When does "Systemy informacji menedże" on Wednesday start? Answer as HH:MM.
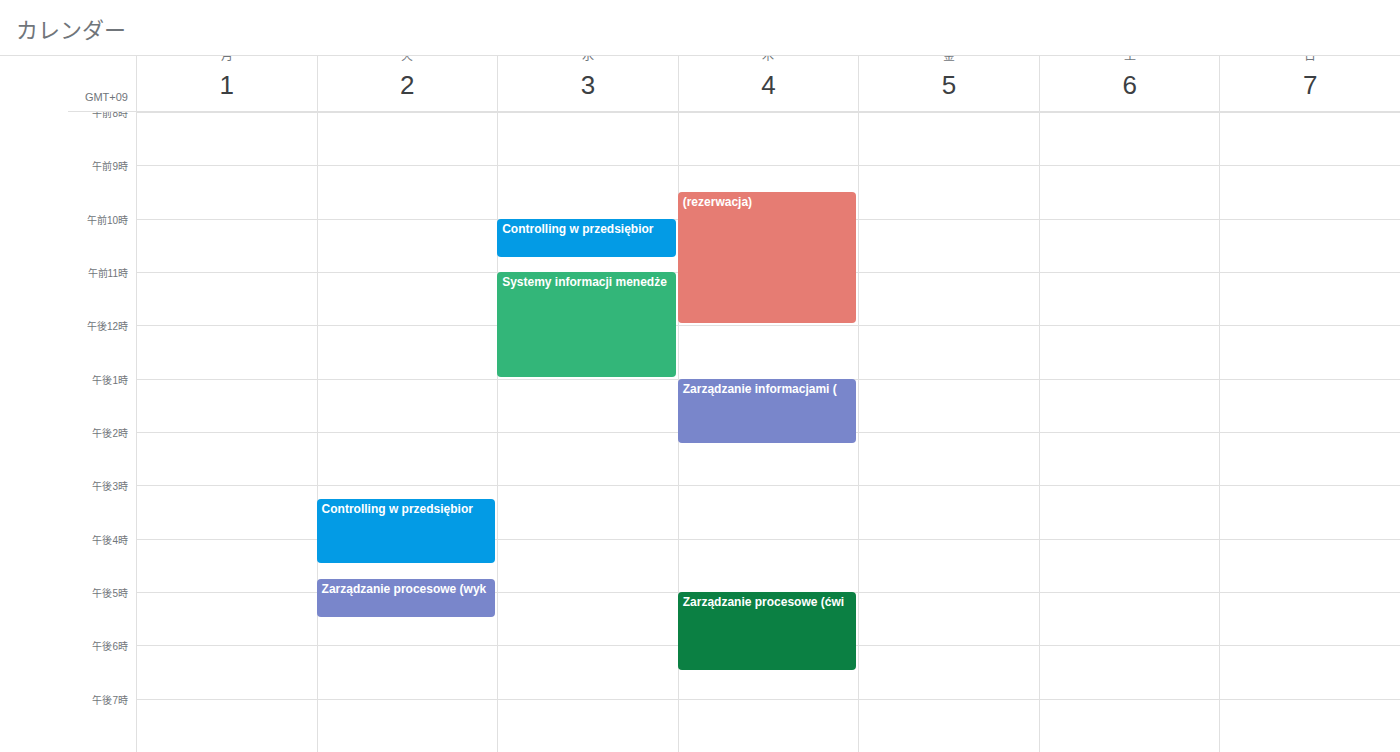
11:00